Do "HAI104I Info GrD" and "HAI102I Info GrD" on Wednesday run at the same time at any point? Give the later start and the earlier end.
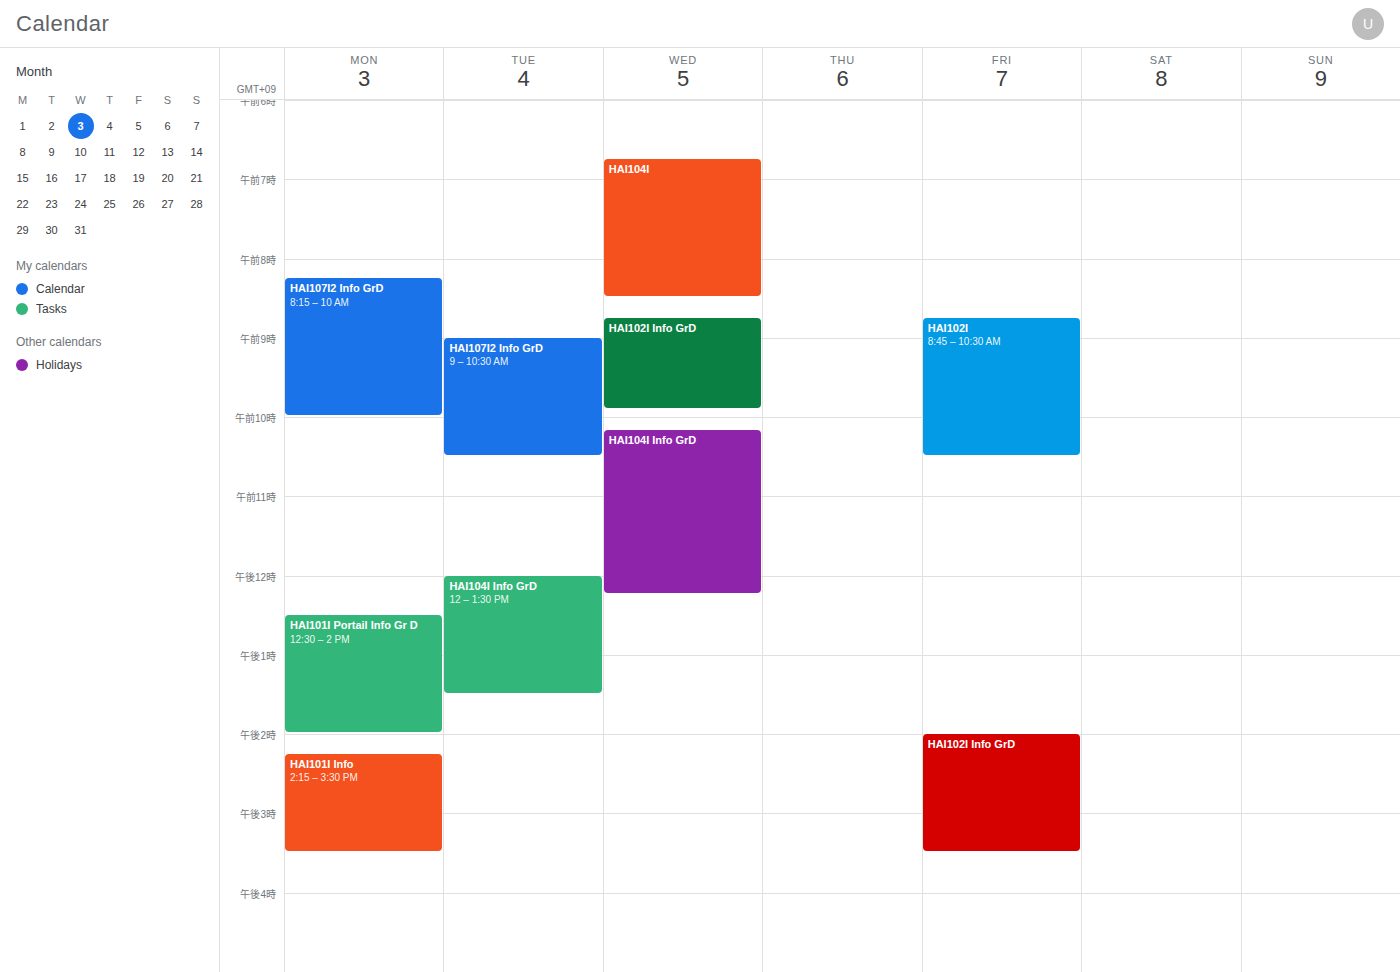
"HAI102I Info GrD" ends at 09:55 and "HAI104I Info GrD" starts at 10:10 -- no overlap.